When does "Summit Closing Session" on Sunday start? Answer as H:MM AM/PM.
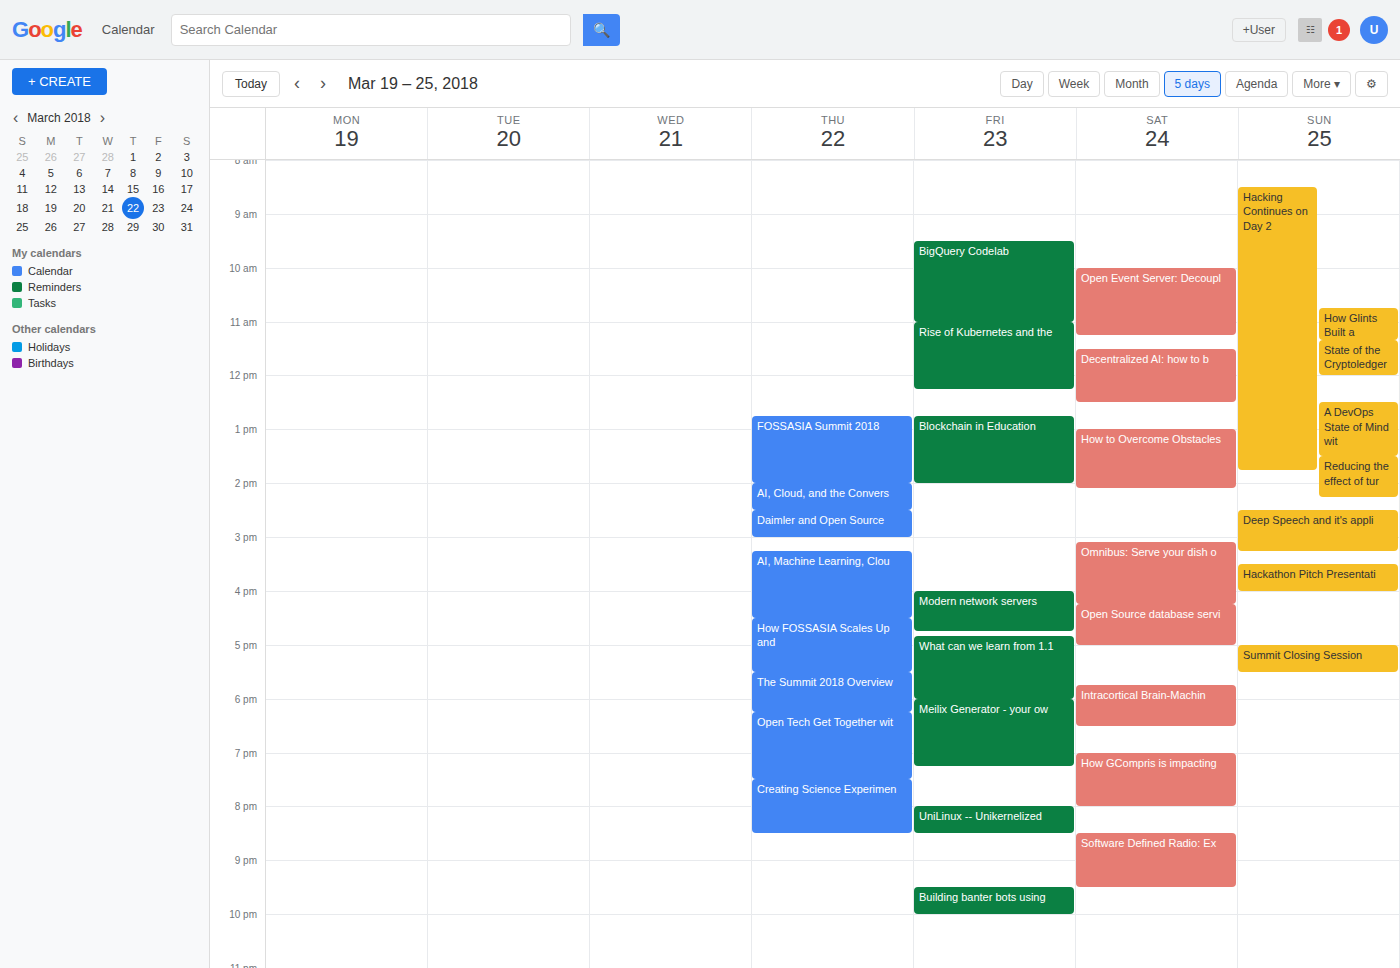
5:00 PM